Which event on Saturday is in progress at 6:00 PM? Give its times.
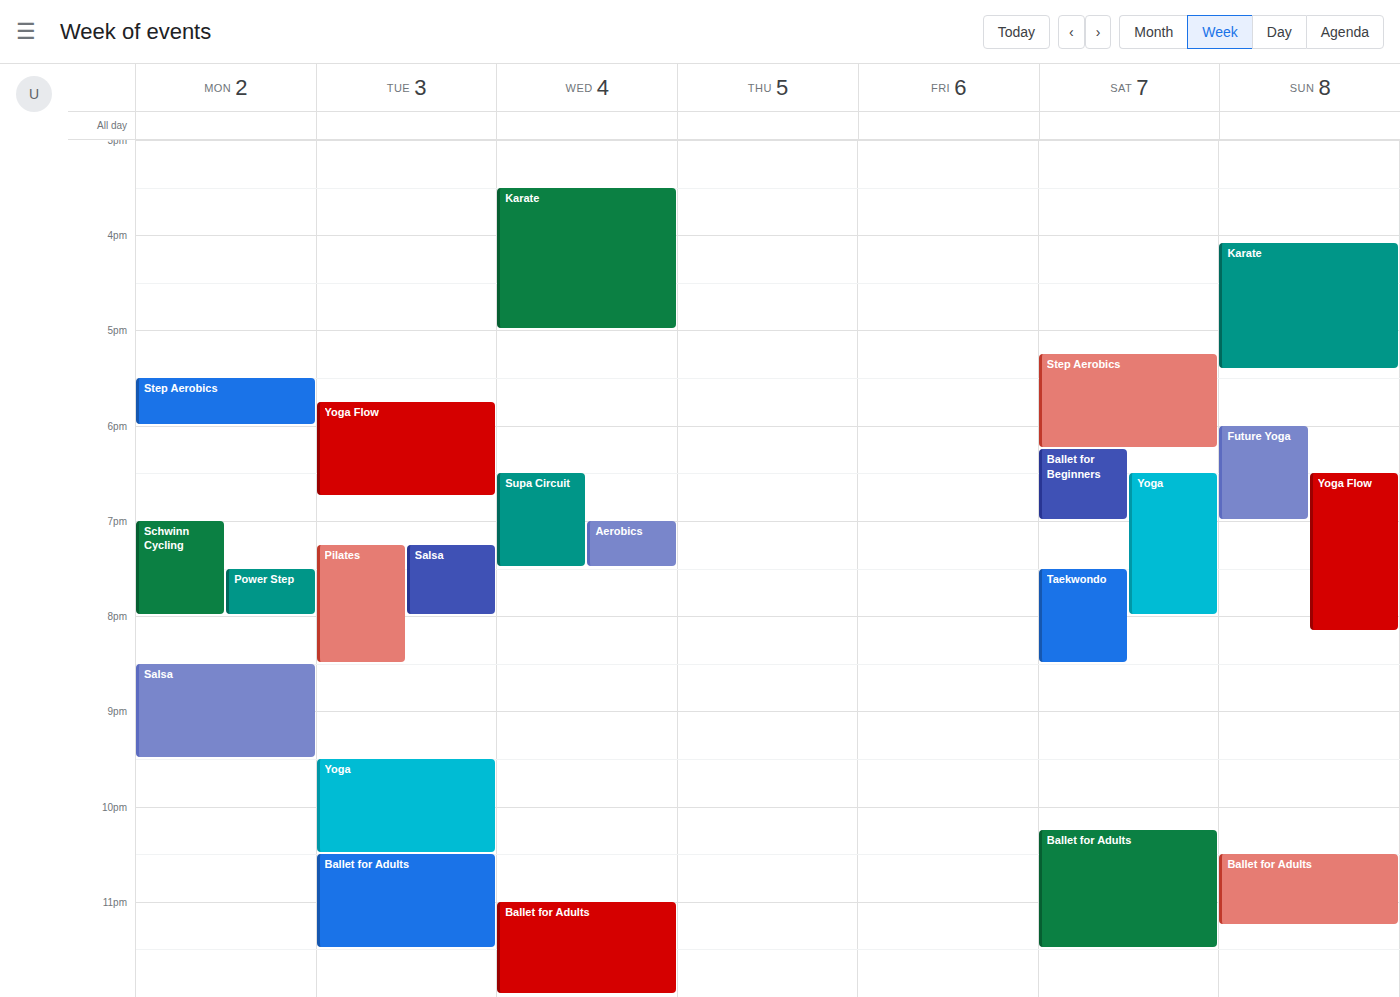
"Step Aerobics", 5:15 PM to 6:15 PM